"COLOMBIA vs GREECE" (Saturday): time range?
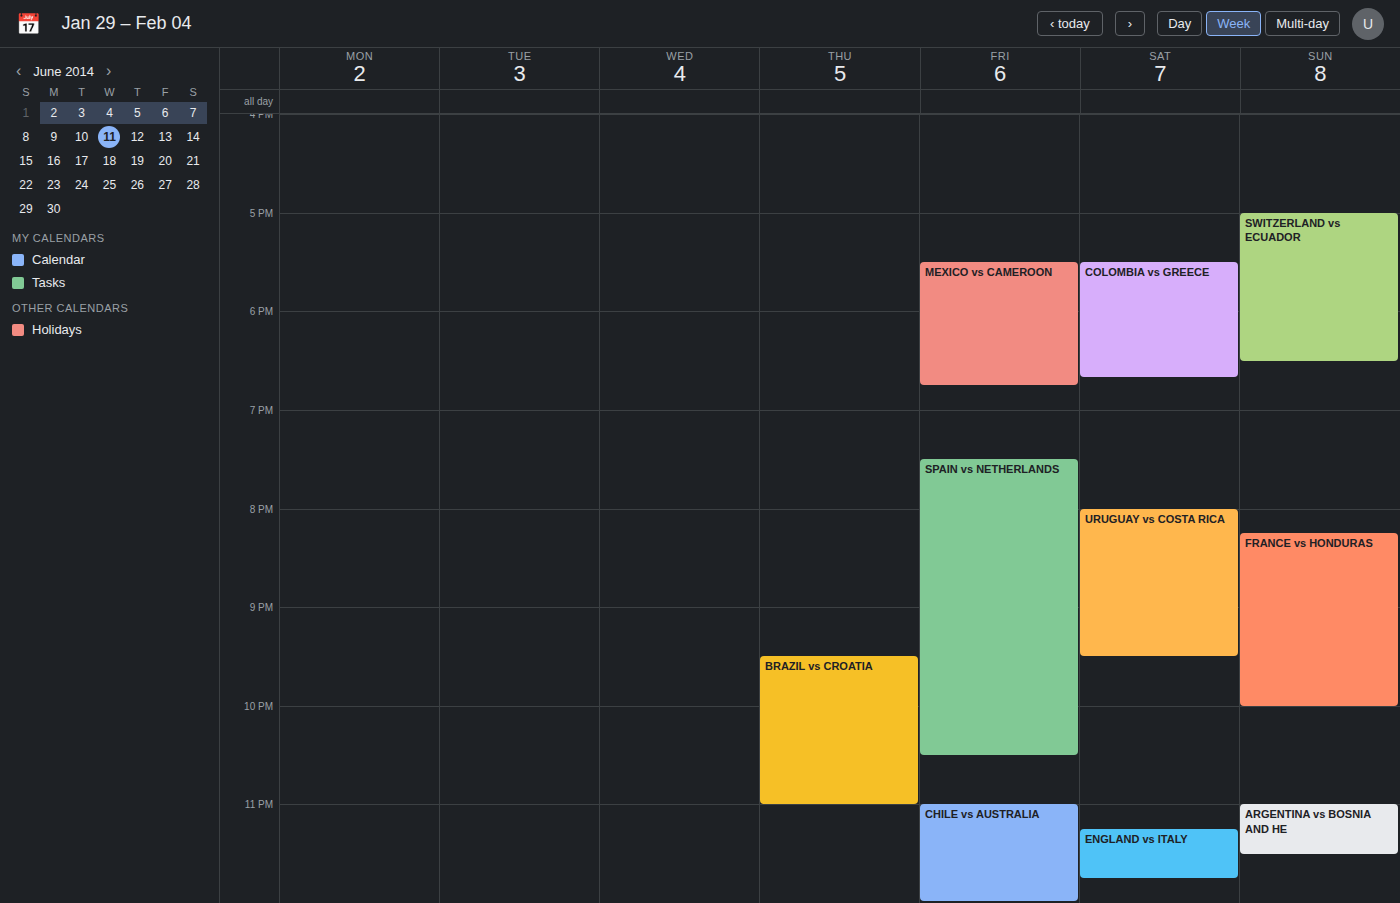
5:30 PM to 6:40 PM